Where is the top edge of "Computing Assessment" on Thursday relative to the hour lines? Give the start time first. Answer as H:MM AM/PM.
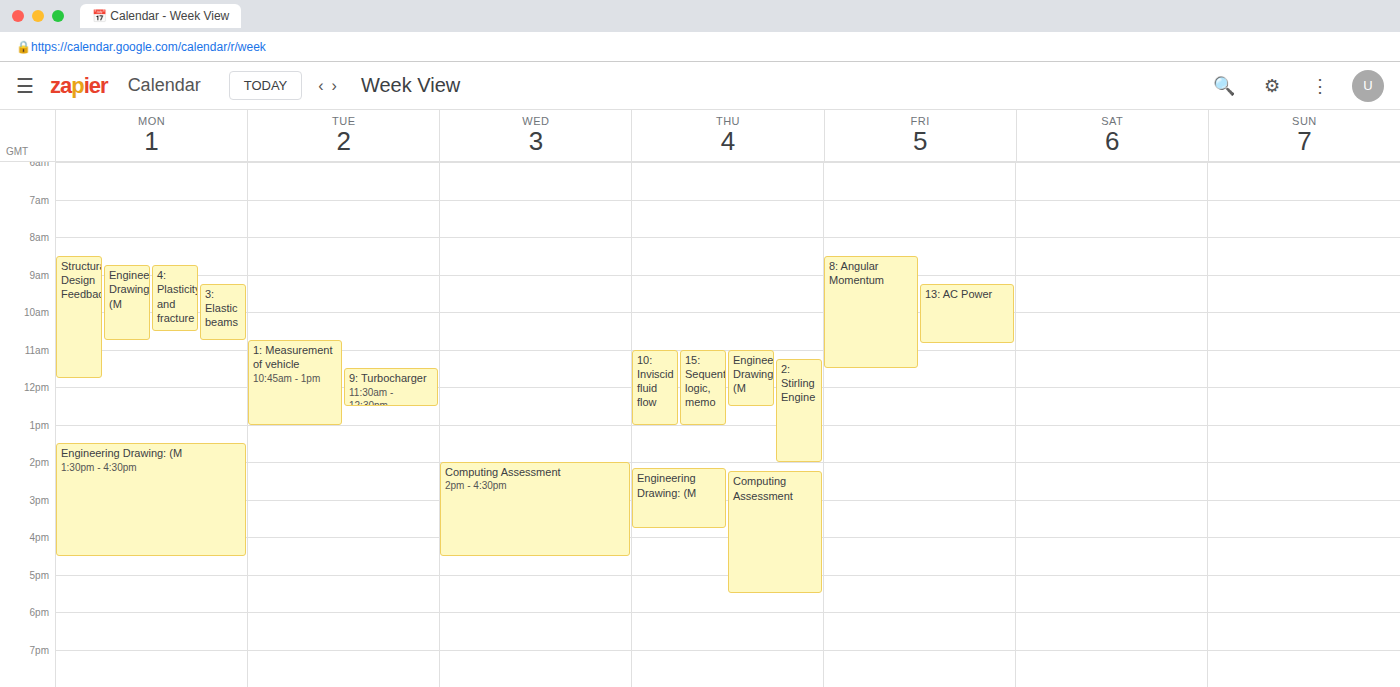
2:15 PM -- neither: a quarter of the way from the 2 PM line to the 3 PM line.